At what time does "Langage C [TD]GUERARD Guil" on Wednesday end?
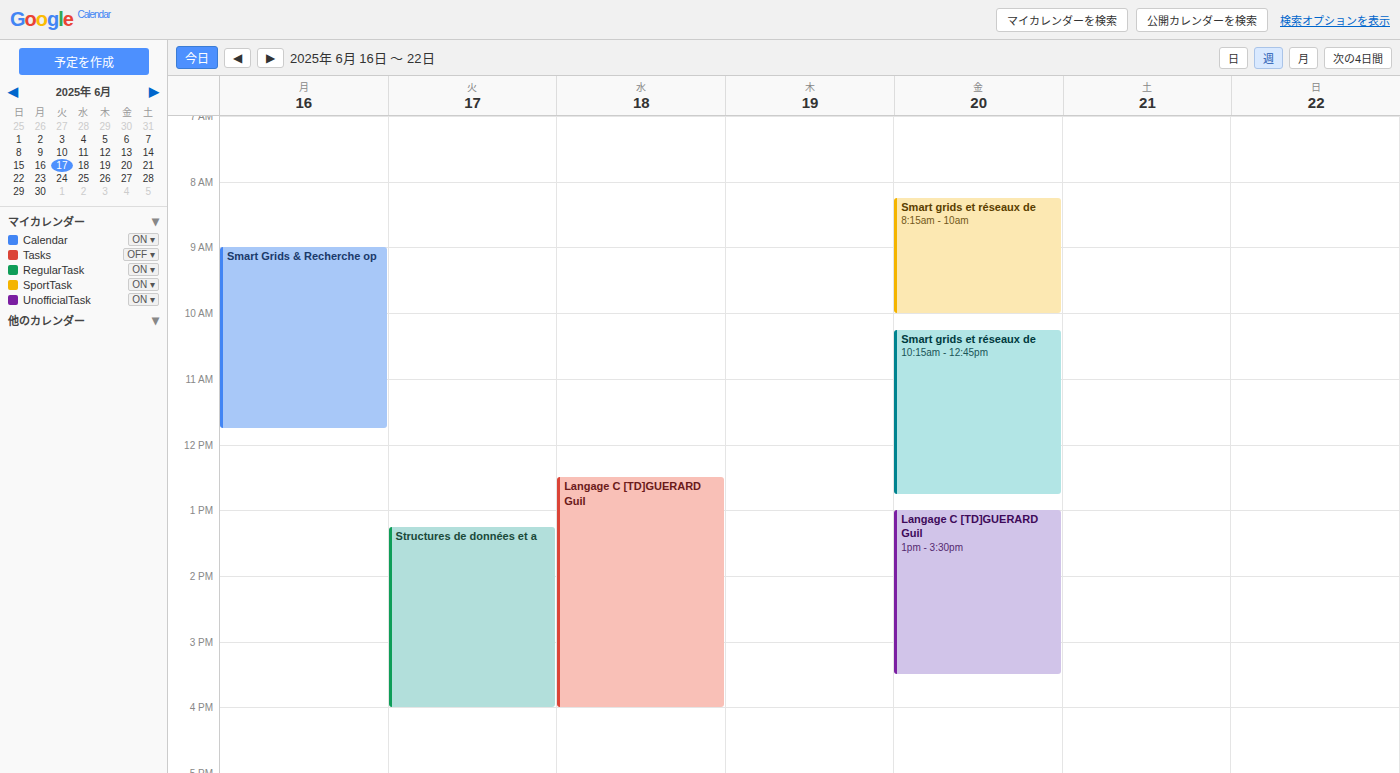
4:00 PM